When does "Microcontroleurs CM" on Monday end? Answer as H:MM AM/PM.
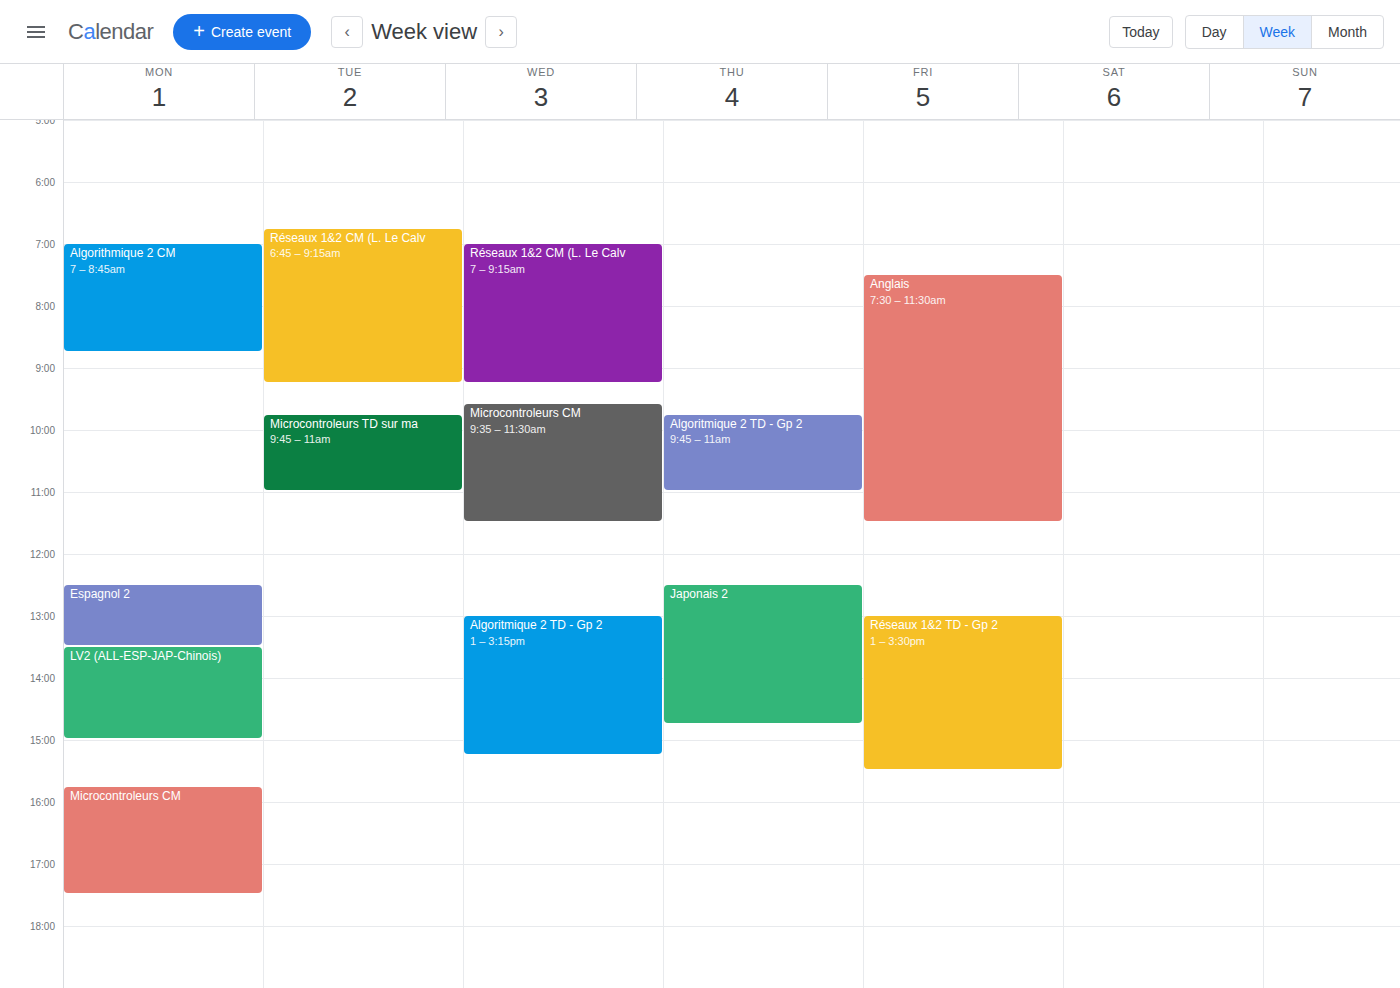
5:30 PM